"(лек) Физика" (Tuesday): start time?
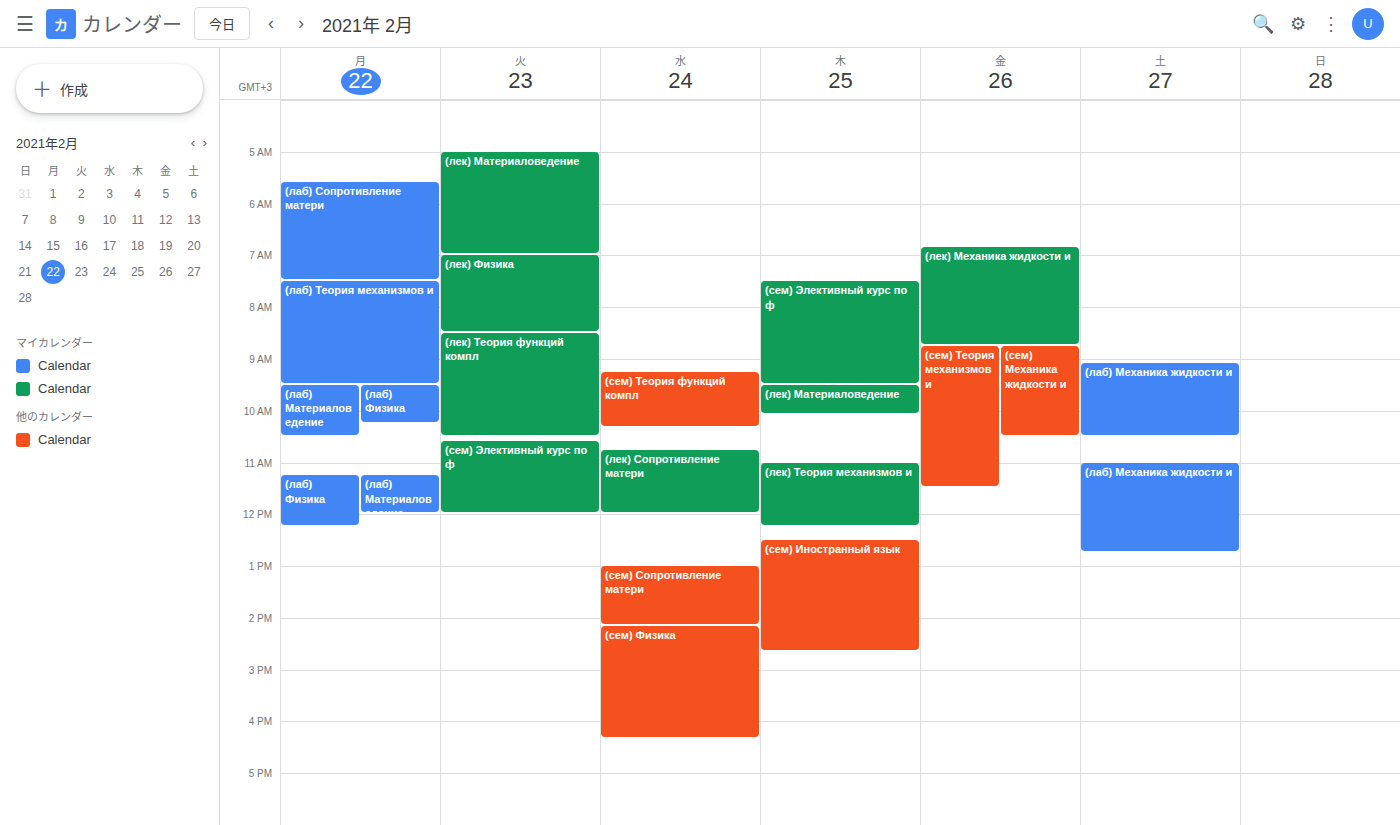
7:00 AM